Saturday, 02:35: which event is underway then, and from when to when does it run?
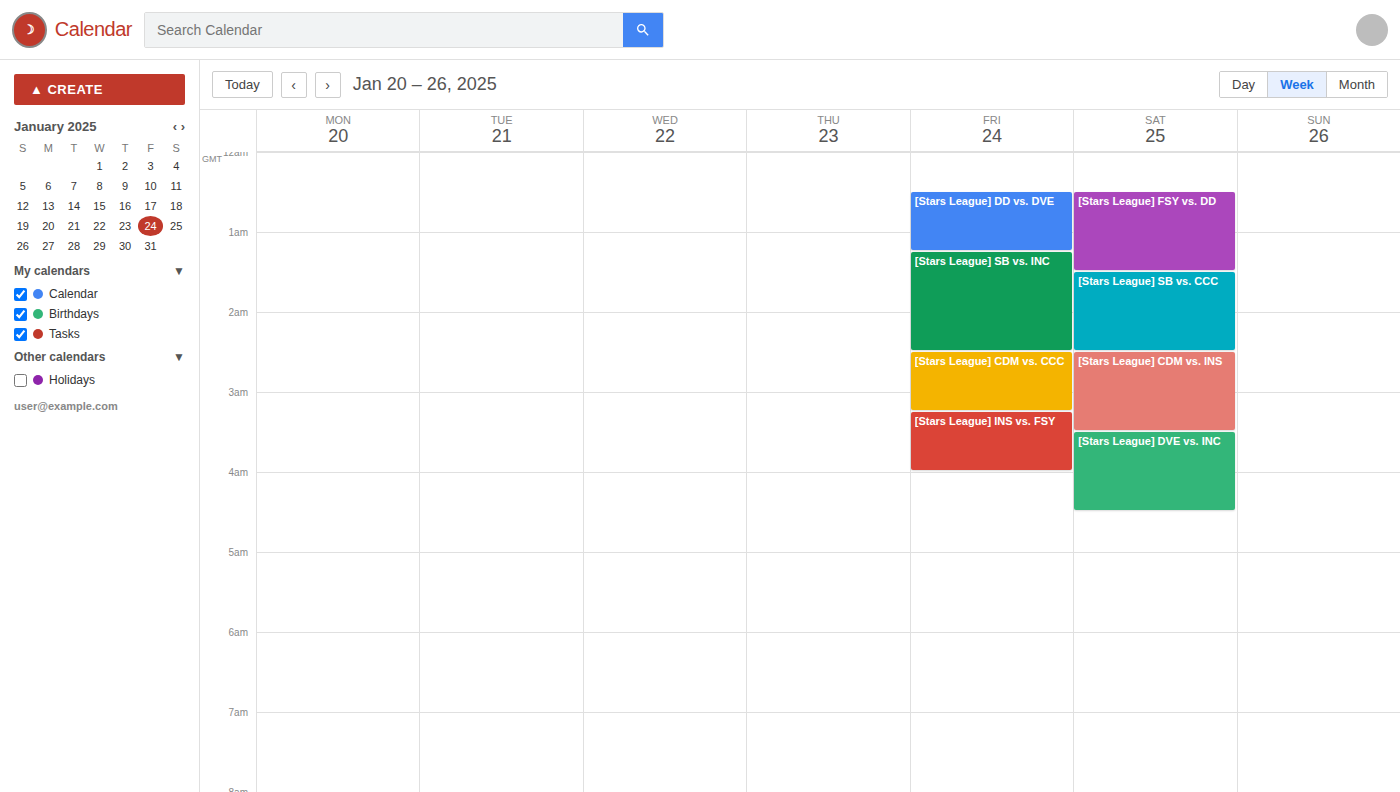
"[Stars League] CDM vs. INS", 02:30 to 03:30